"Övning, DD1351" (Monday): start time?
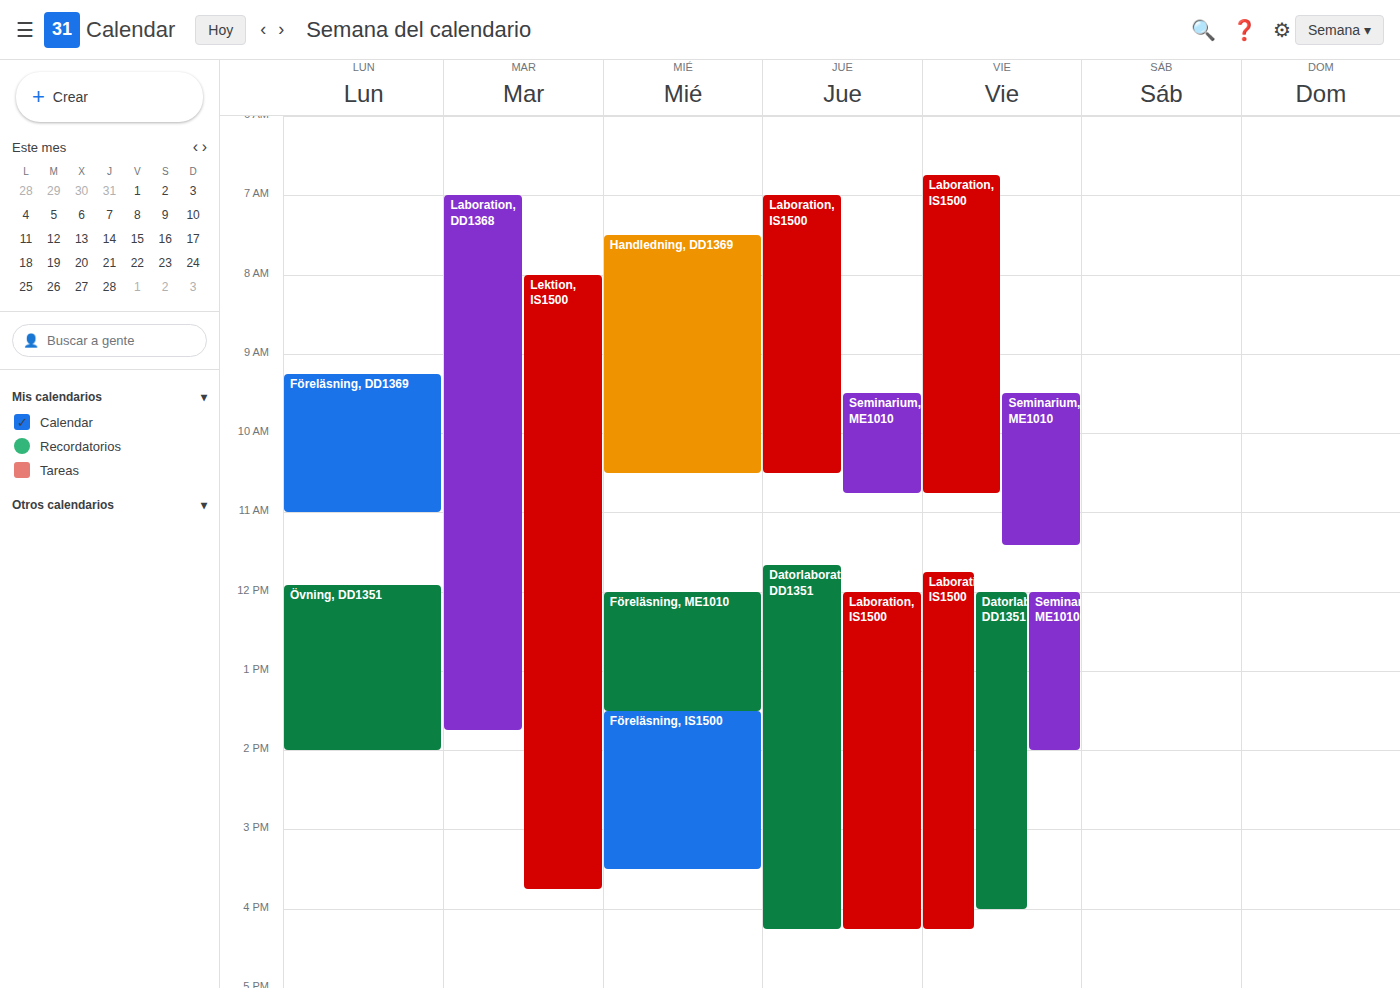
11:55 AM